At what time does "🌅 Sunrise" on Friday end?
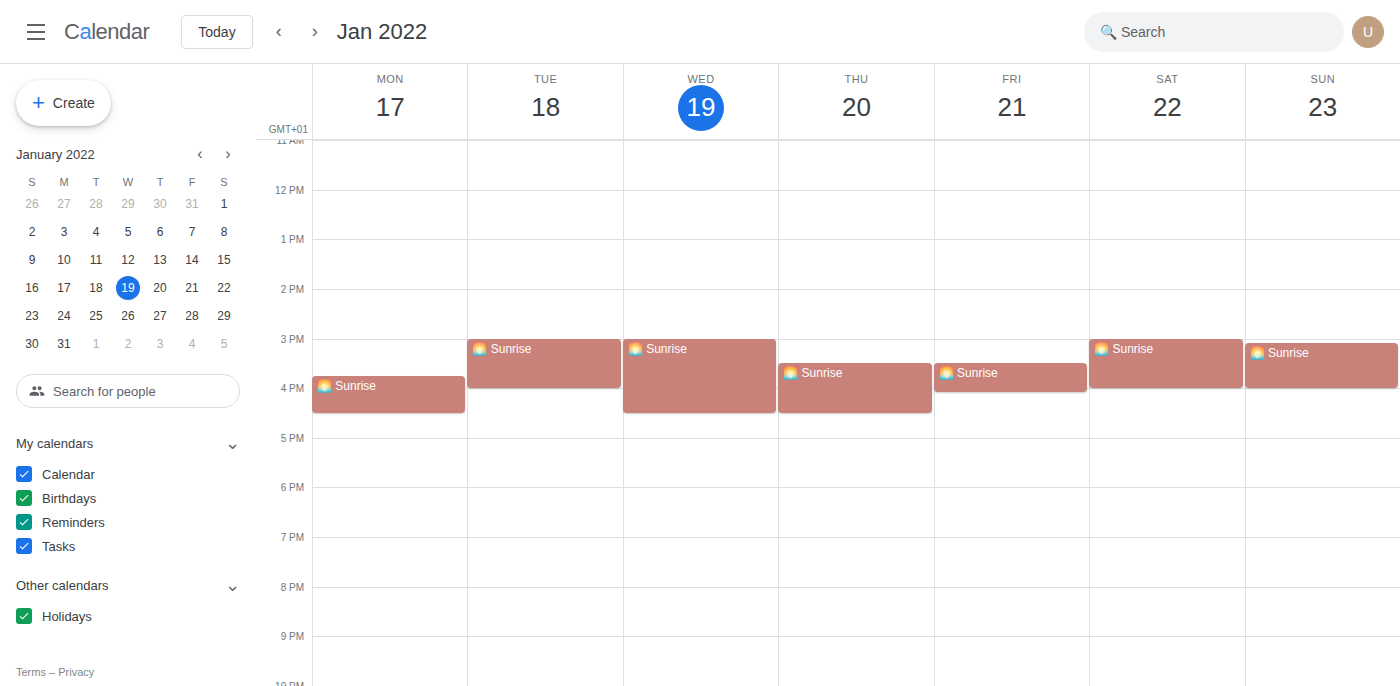
4:05 PM